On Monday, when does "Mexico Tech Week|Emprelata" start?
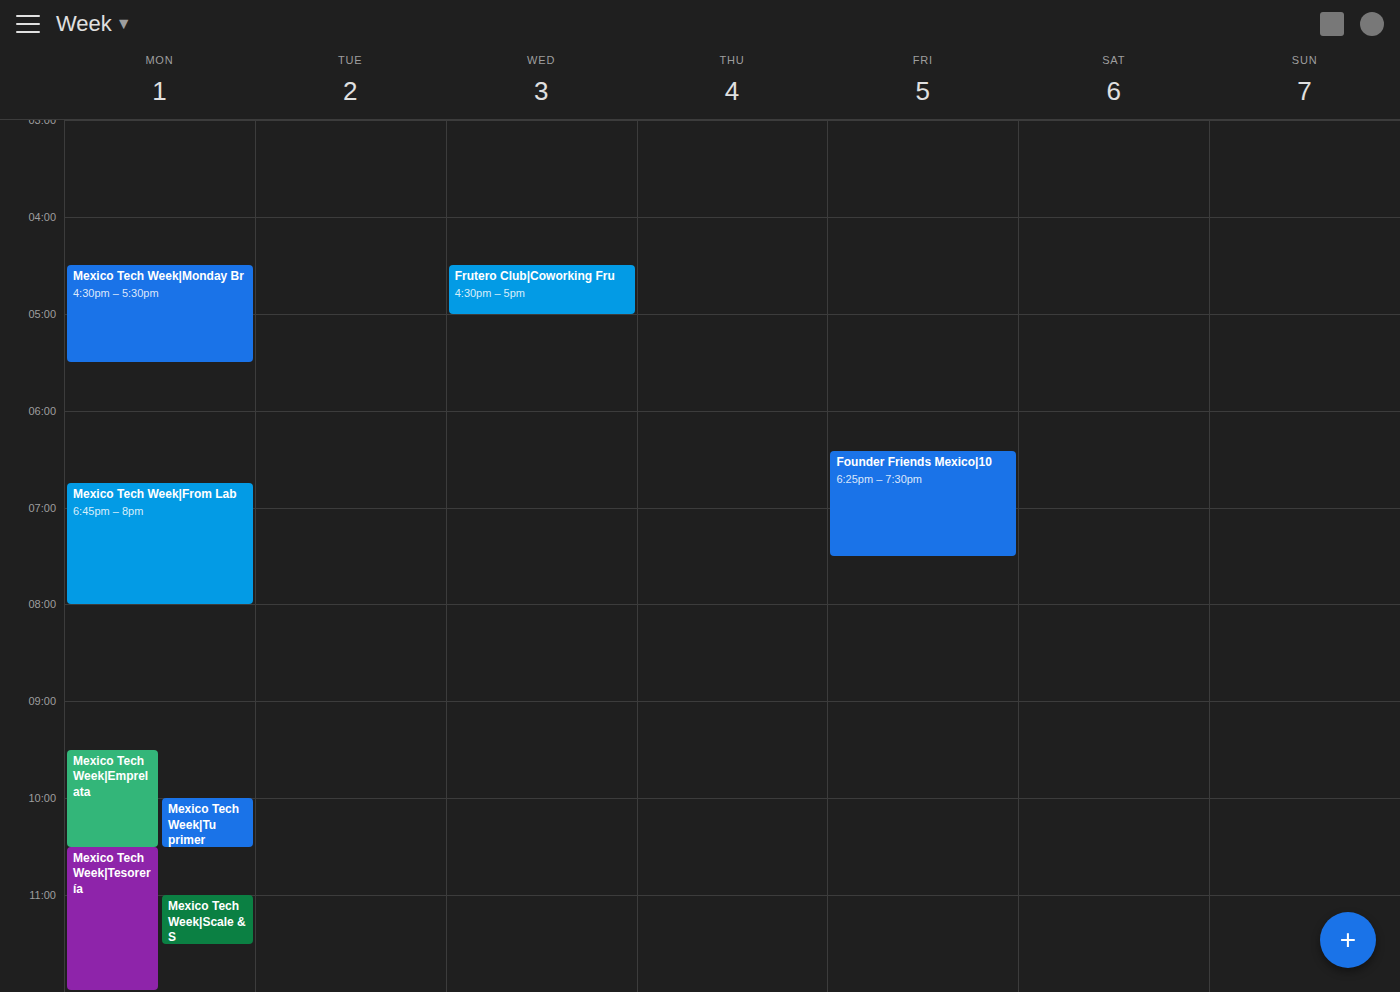
9:30 PM